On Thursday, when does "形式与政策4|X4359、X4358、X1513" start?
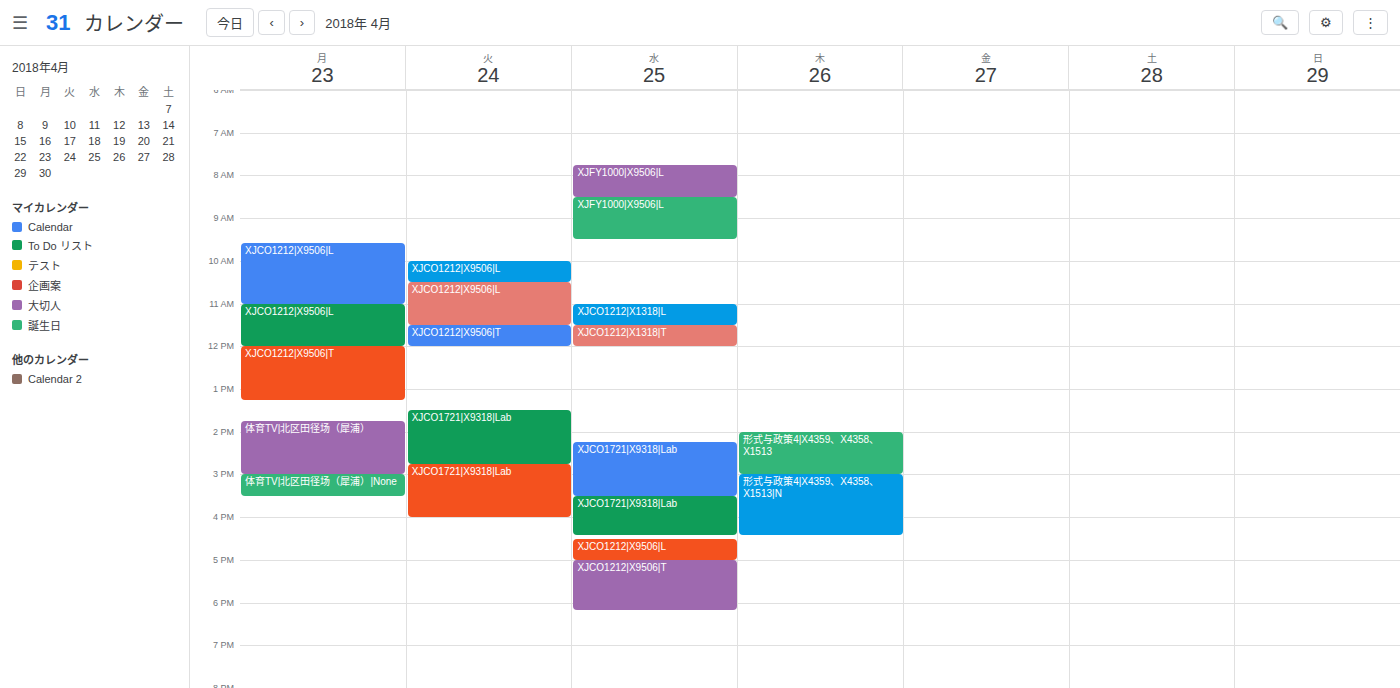
2:00 PM